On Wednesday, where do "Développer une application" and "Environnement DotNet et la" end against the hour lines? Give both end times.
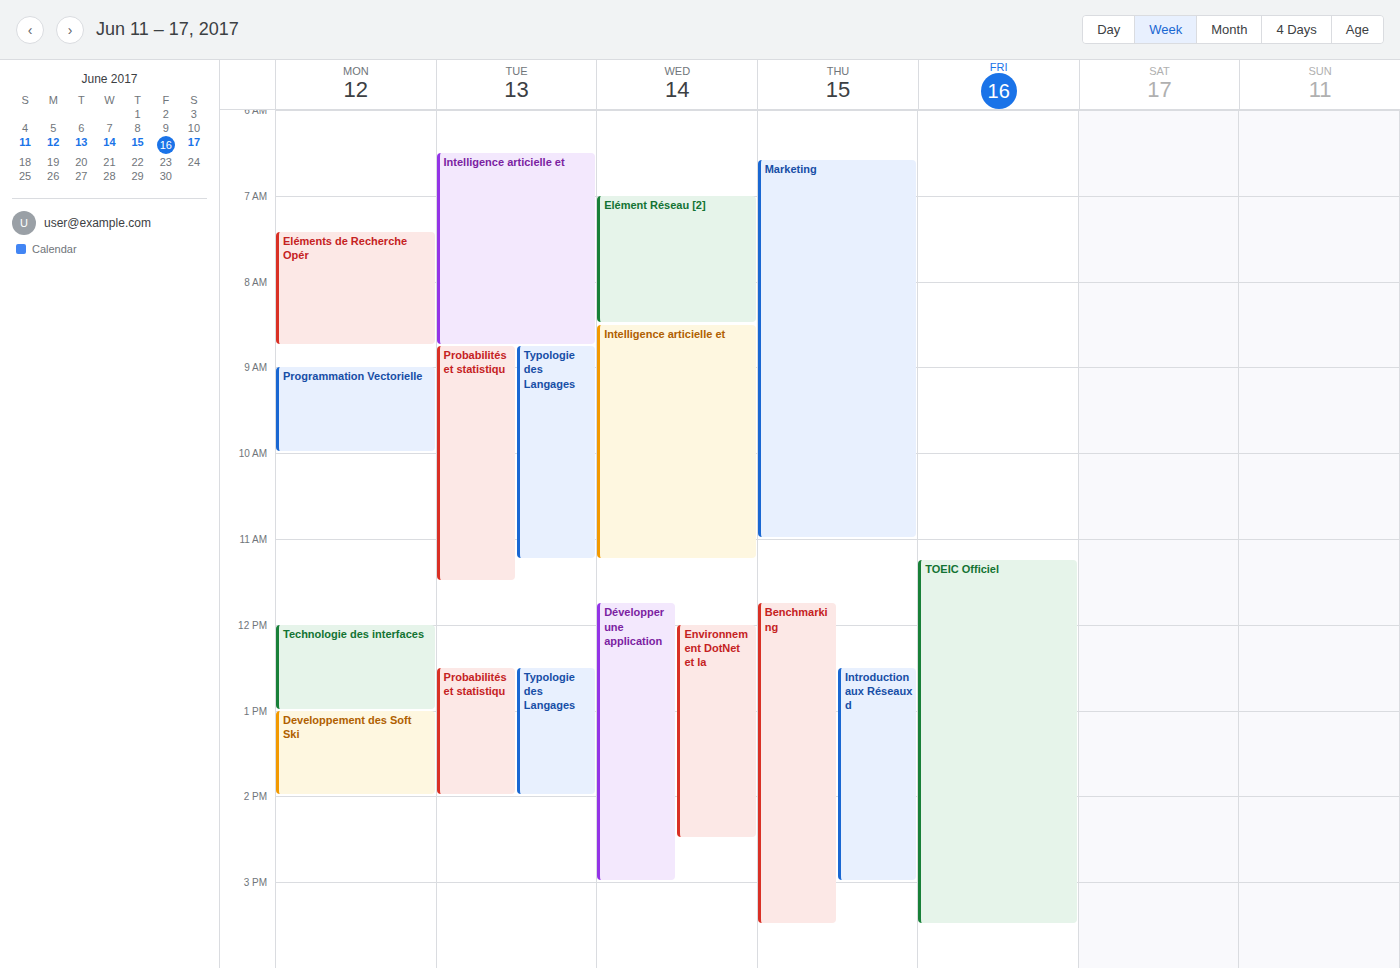
"Développer une application": 3:00 PM, exactly on the 3 PM line. "Environnement DotNet et la": 2:30 PM, halfway between the 2 PM and 3 PM lines.